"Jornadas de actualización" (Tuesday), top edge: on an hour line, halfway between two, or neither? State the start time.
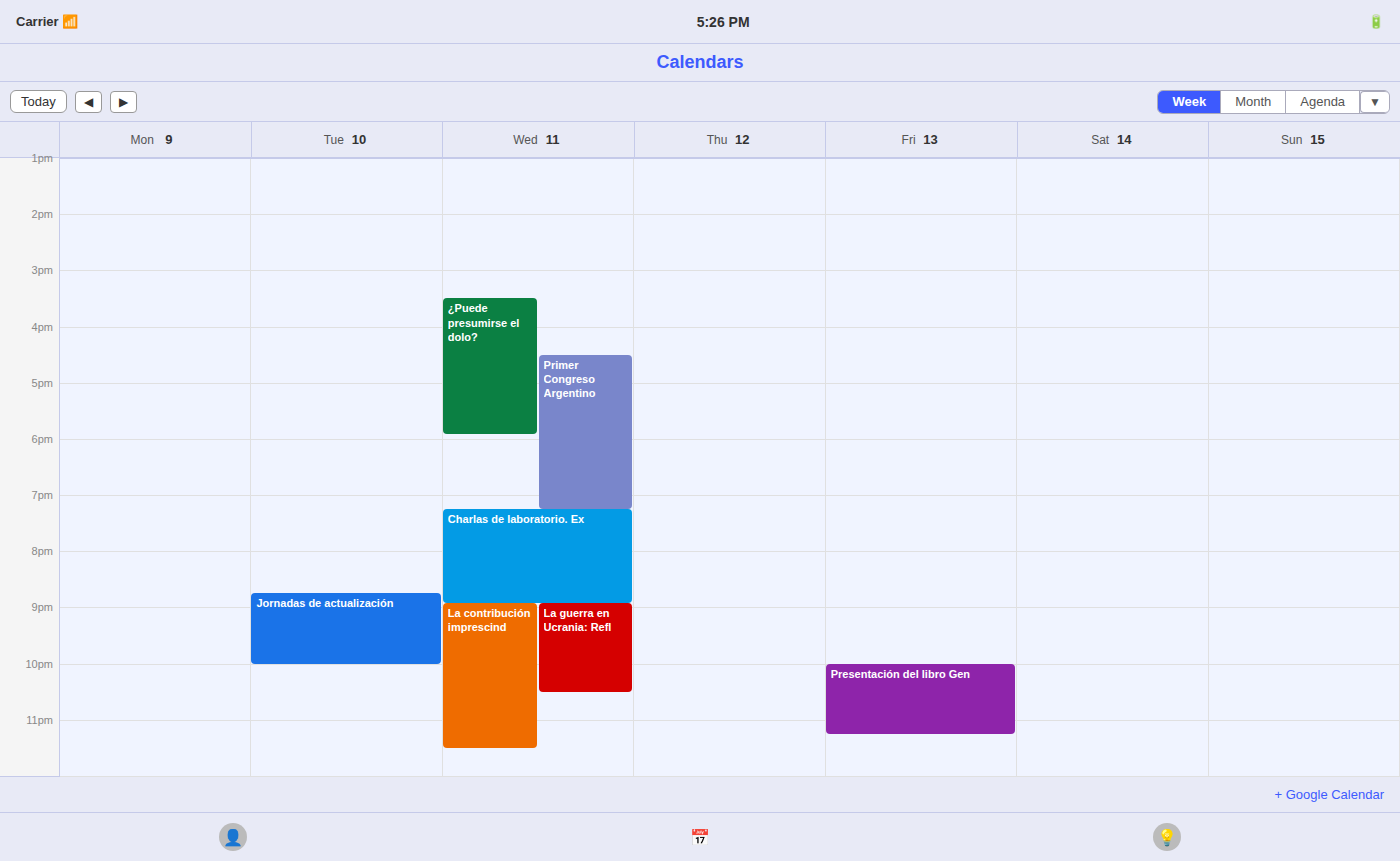
8:45 PM -- neither: three quarters of the way from the 8 PM line to the 9 PM line.